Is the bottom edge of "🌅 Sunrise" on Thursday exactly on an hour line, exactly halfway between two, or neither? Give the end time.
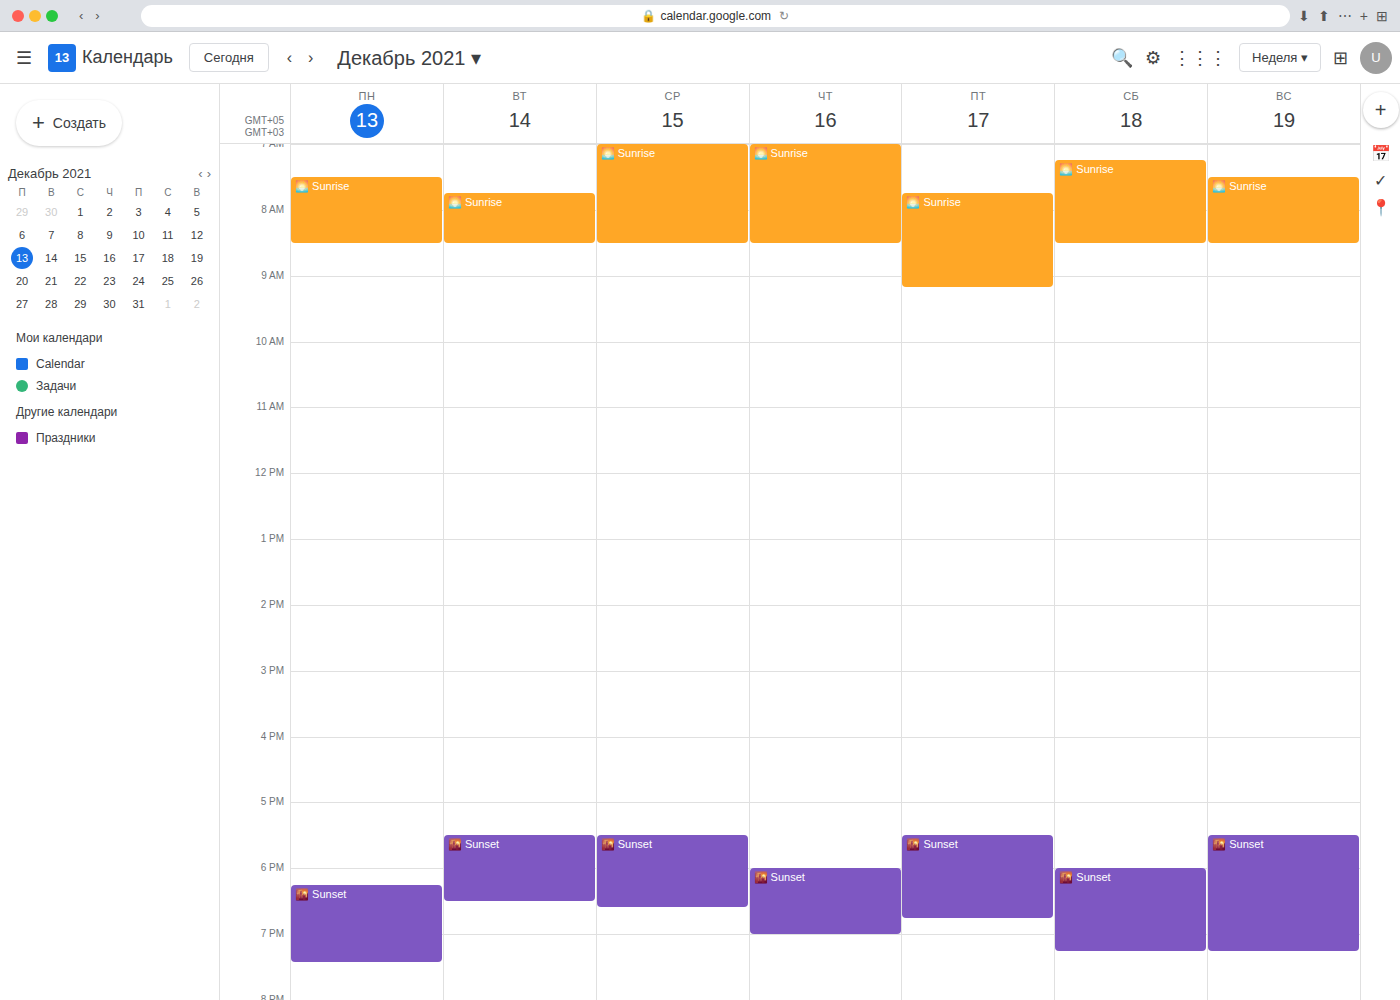
8:30 AM -- halfway between the 8 AM and 9 AM lines.